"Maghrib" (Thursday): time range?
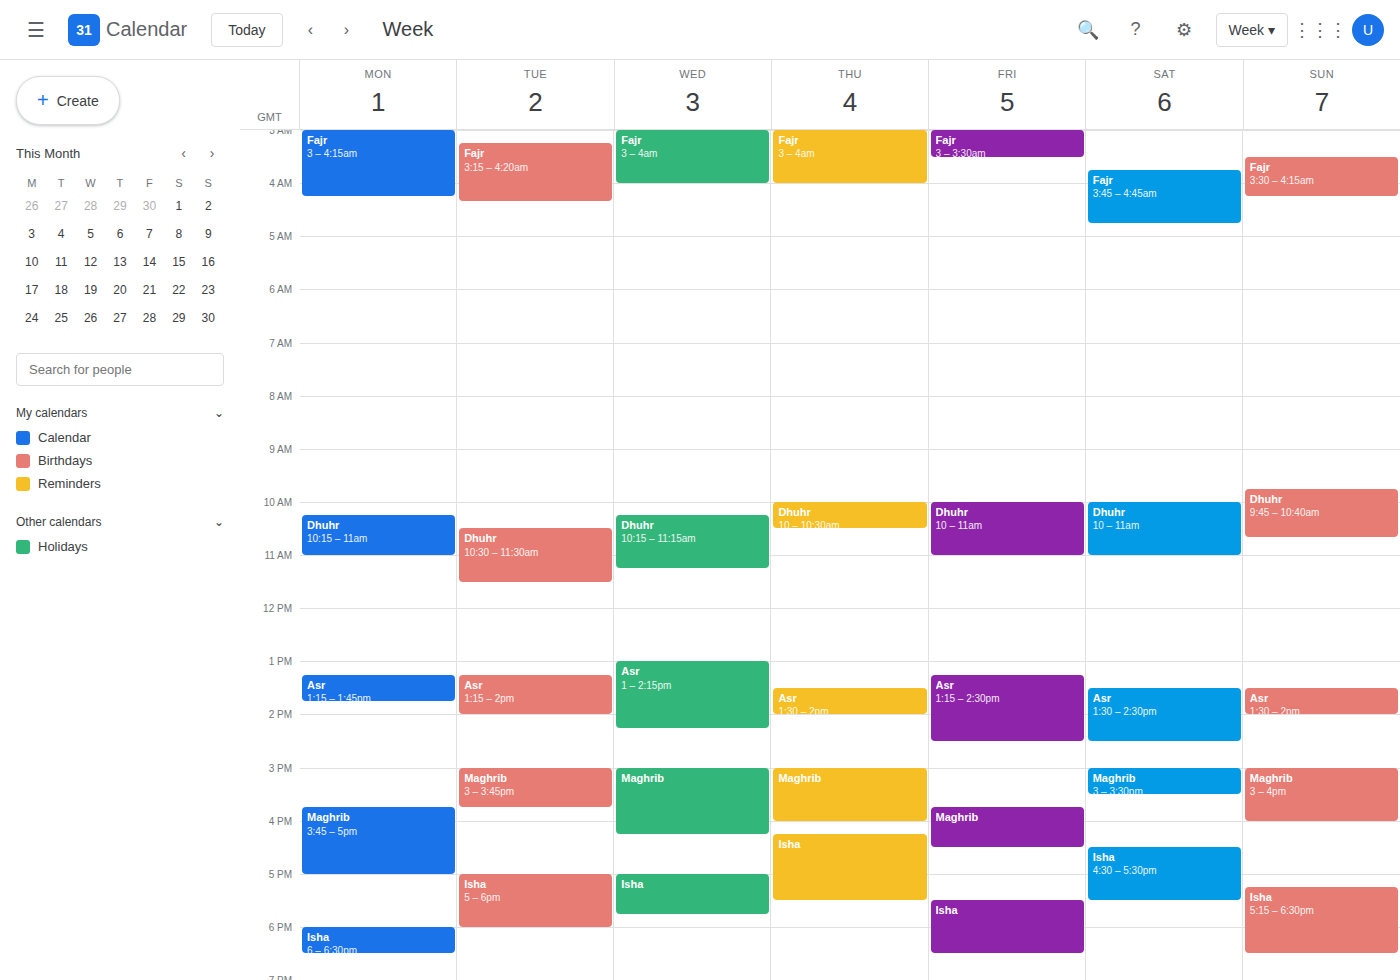
3:00 PM to 4:00 PM